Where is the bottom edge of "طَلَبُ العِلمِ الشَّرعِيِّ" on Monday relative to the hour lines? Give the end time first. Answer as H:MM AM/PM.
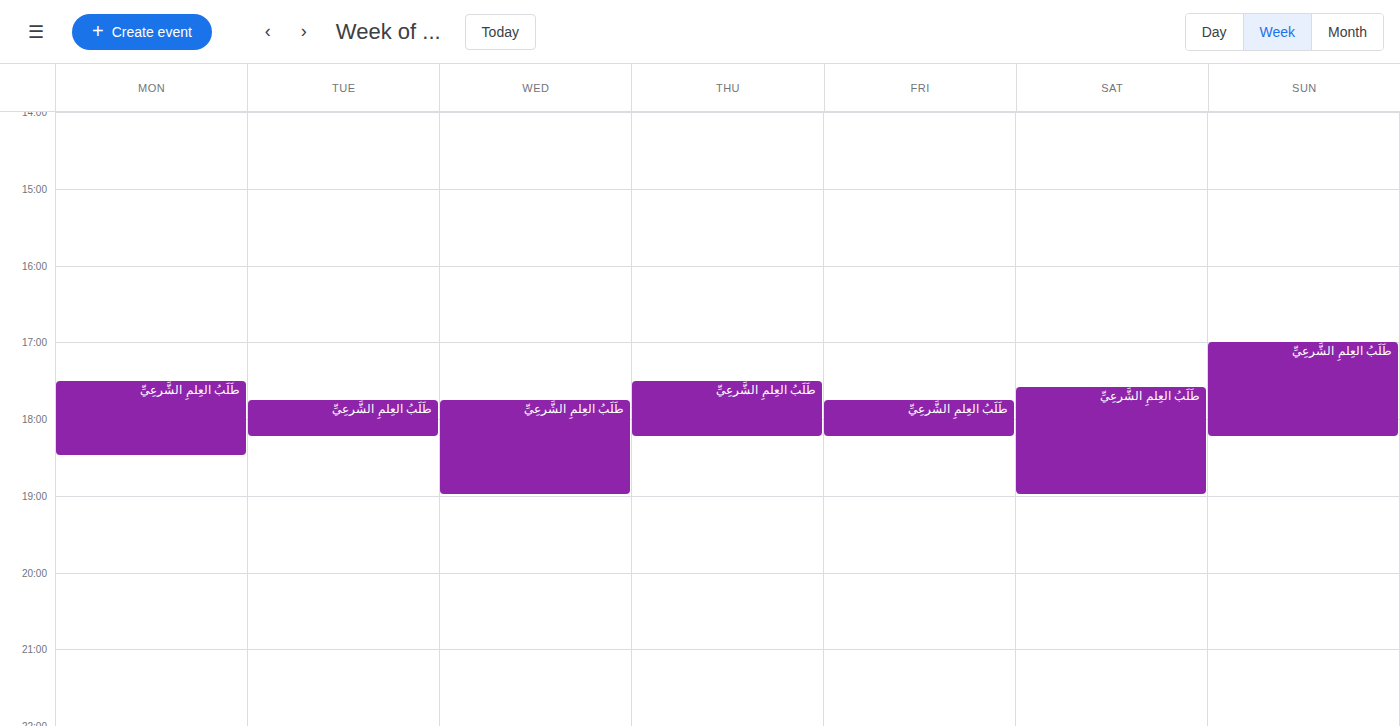
6:30 PM -- halfway between the 6 PM and 7 PM lines.